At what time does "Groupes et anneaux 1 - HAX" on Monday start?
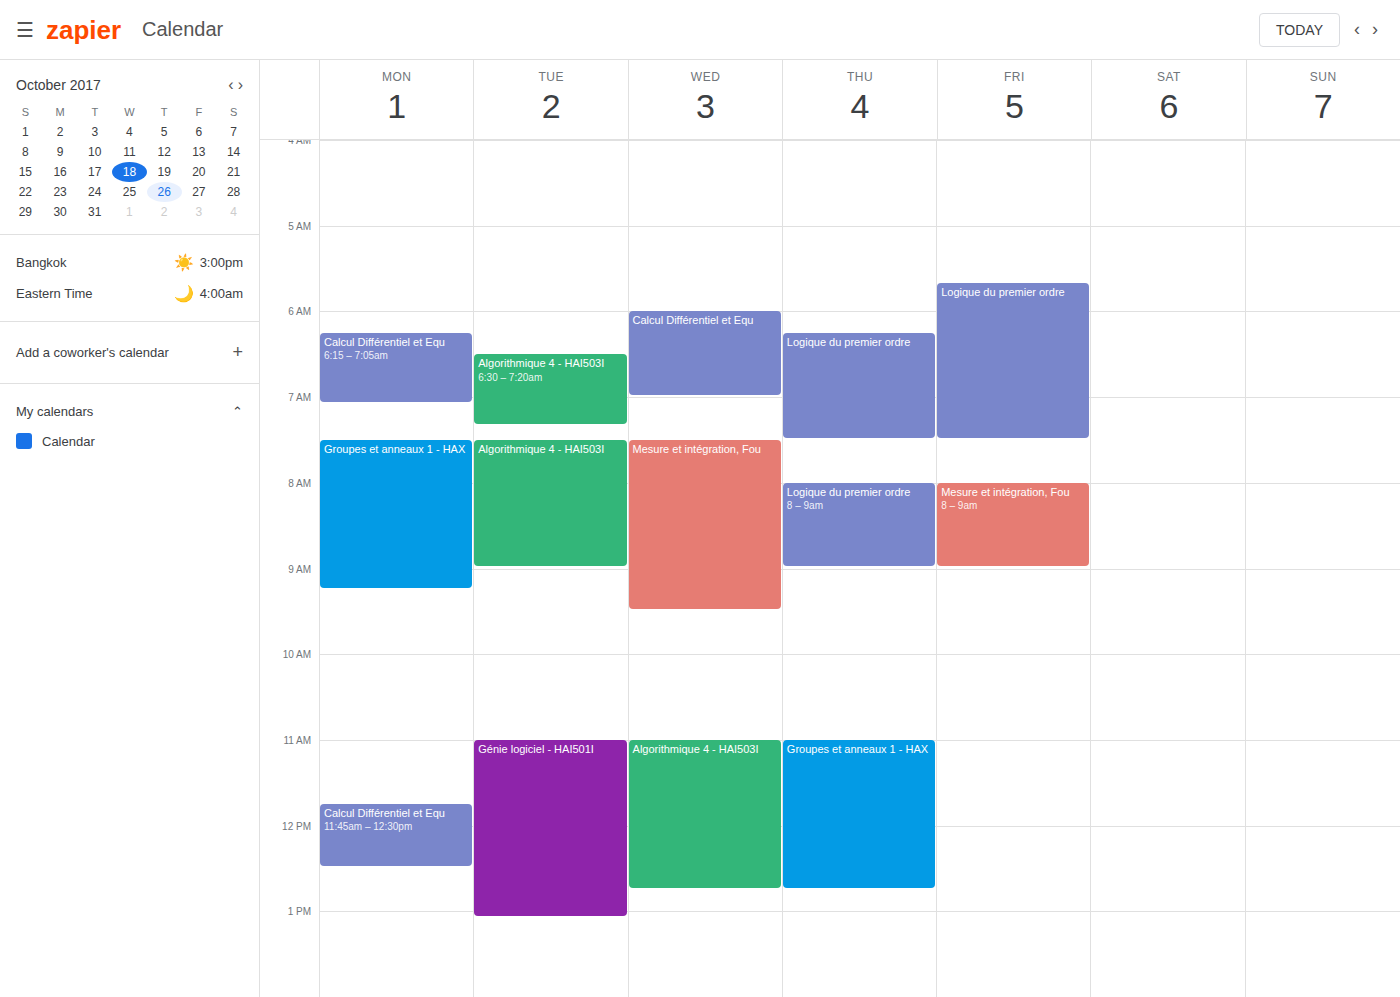
7:30 AM